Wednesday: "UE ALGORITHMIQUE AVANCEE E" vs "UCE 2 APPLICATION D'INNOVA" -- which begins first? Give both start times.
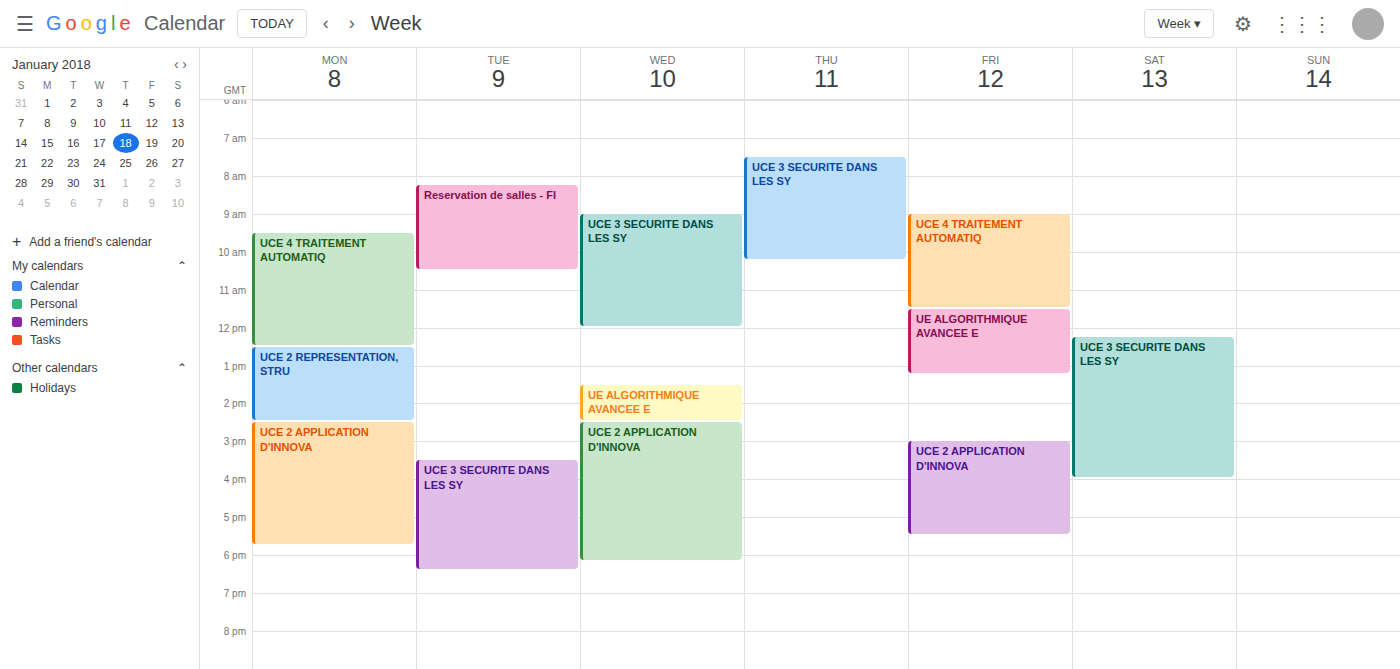
"UE ALGORITHMIQUE AVANCEE E" 13:30; "UCE 2 APPLICATION D'INNOVA" 14:30.